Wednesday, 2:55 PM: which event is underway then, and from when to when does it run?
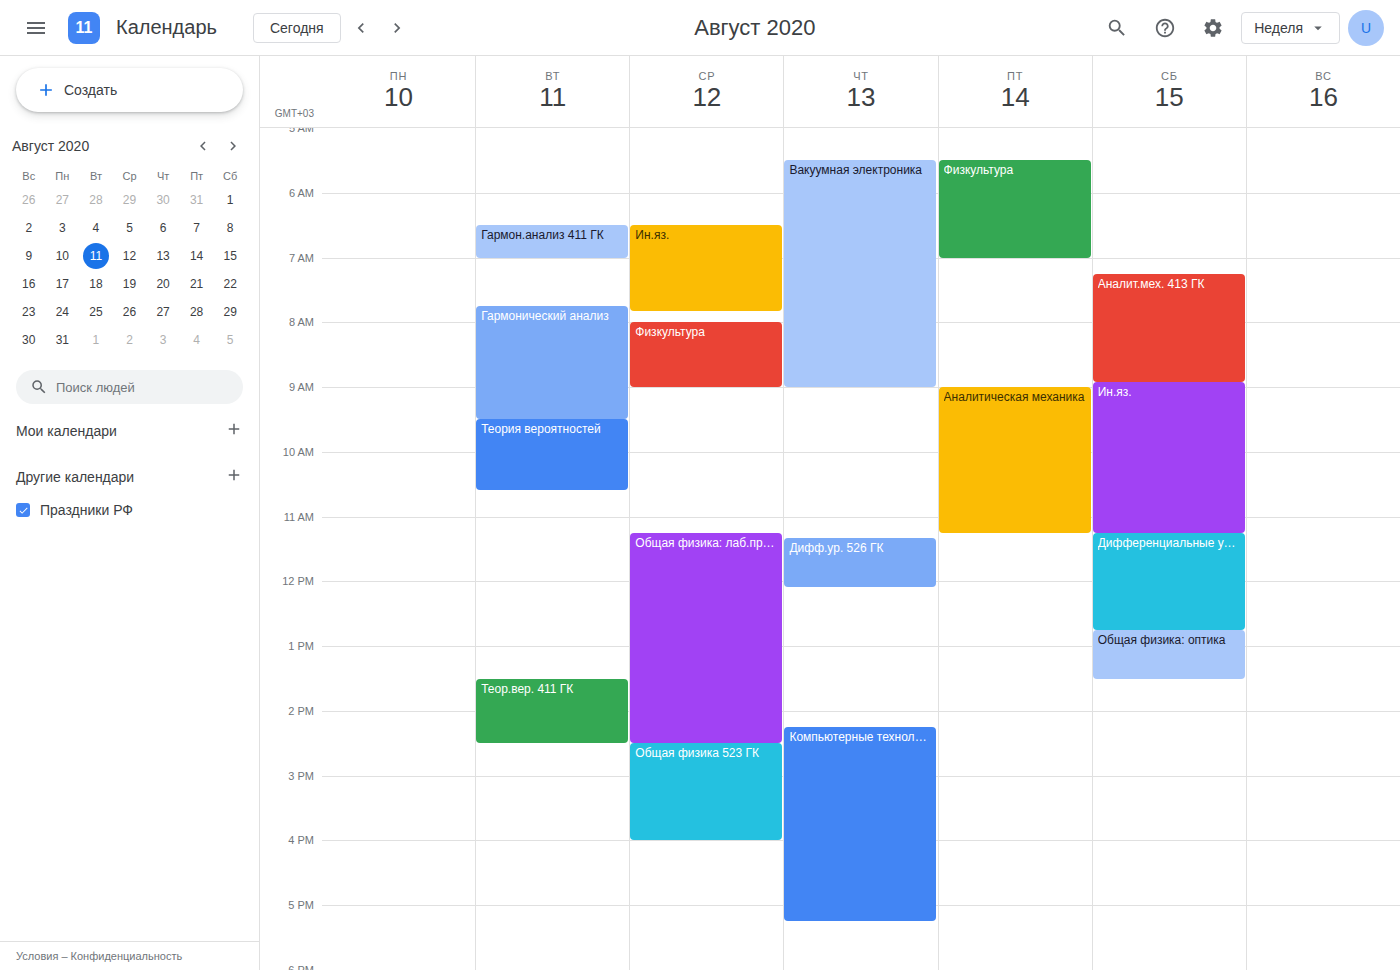
"Общая физика 523 ГК", 2:30 PM to 4:00 PM